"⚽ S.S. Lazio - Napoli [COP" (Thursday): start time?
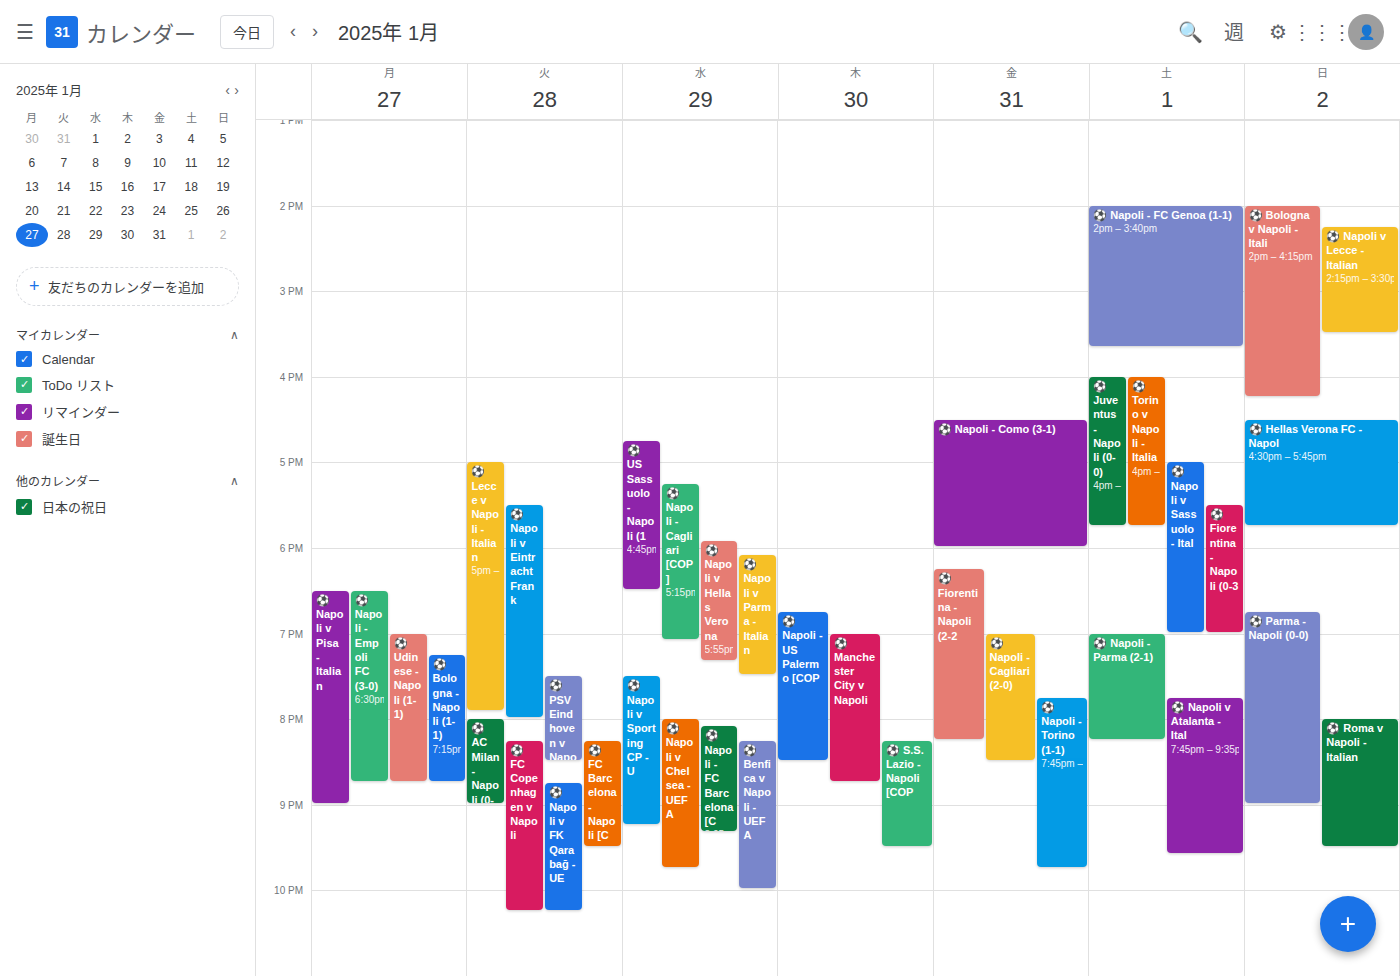
8:15 PM